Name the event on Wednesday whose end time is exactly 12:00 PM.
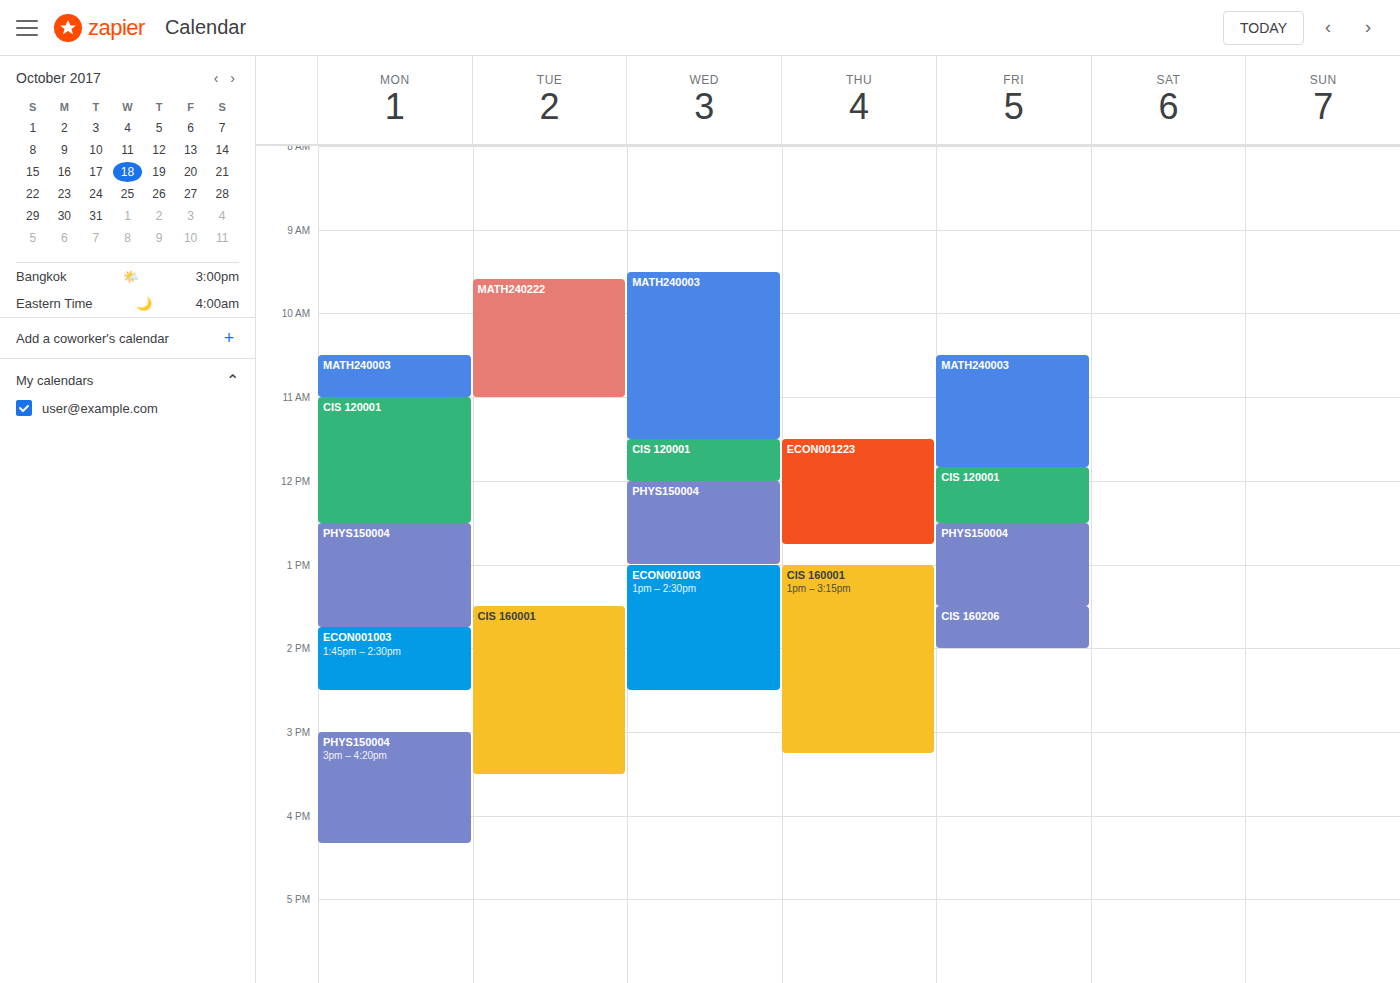
"CIS 120001"